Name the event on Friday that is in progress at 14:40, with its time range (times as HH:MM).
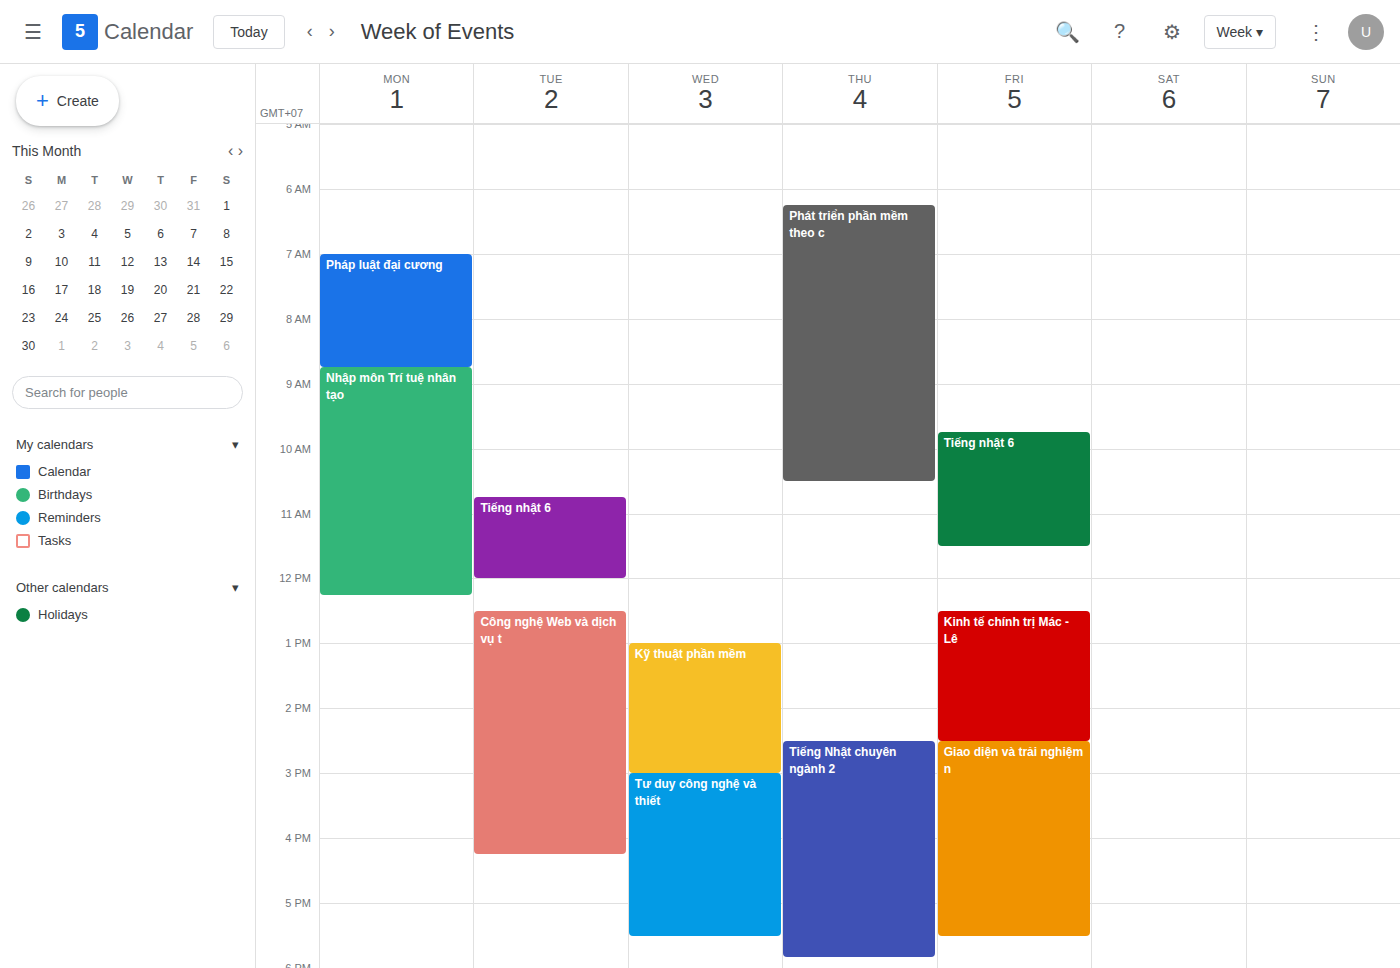
"Giao diện và trải nghiệm n", 14:30 to 17:30